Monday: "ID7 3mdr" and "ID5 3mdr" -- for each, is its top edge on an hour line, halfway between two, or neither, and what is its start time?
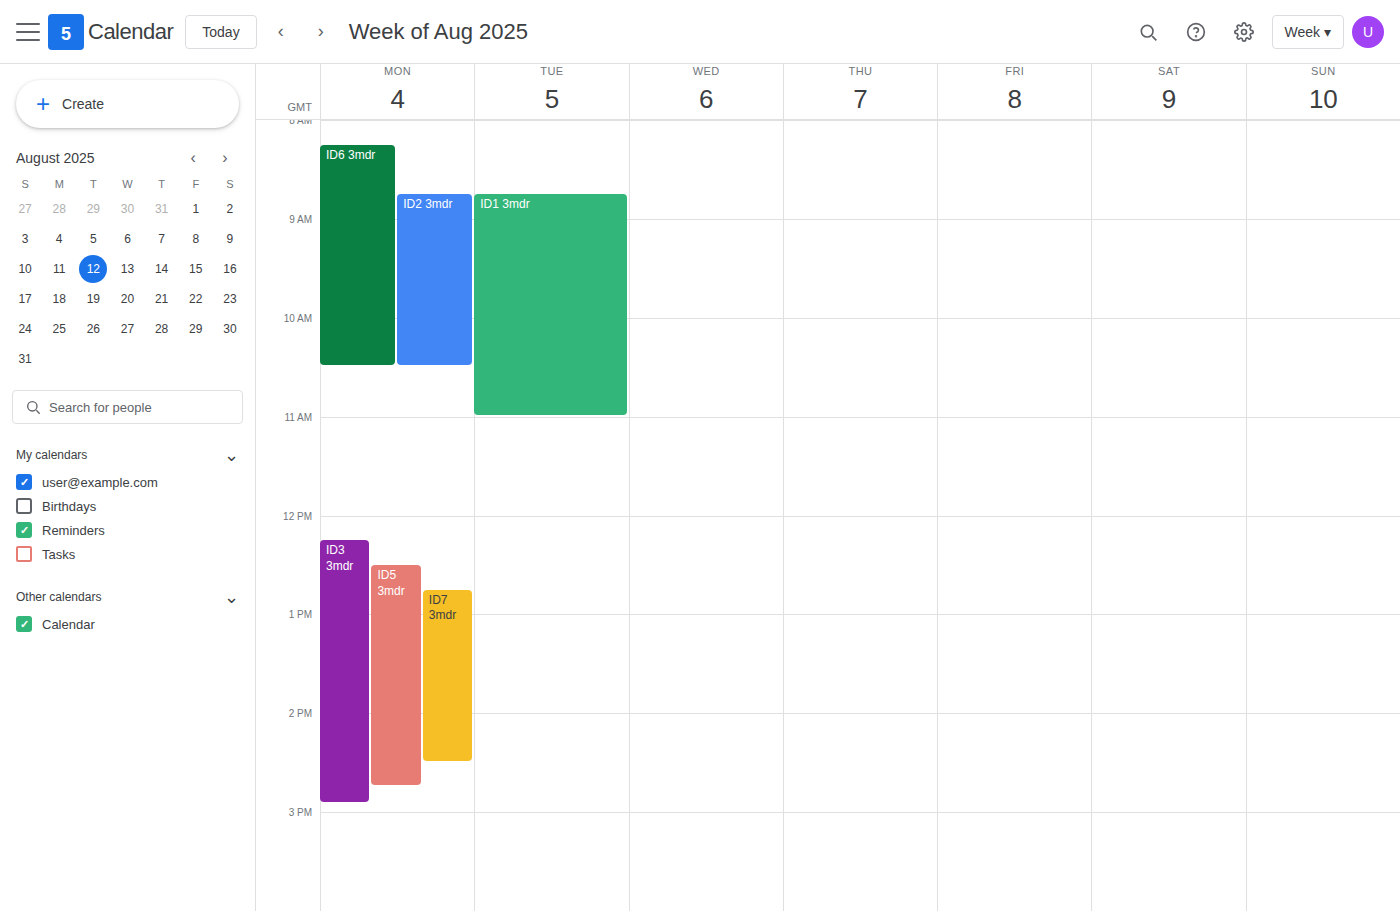
"ID7 3mdr": 12:45 PM, neither: three quarters of the way from the 12 PM line to the 1 PM line. "ID5 3mdr": 12:30 PM, halfway between the 12 PM and 1 PM lines.